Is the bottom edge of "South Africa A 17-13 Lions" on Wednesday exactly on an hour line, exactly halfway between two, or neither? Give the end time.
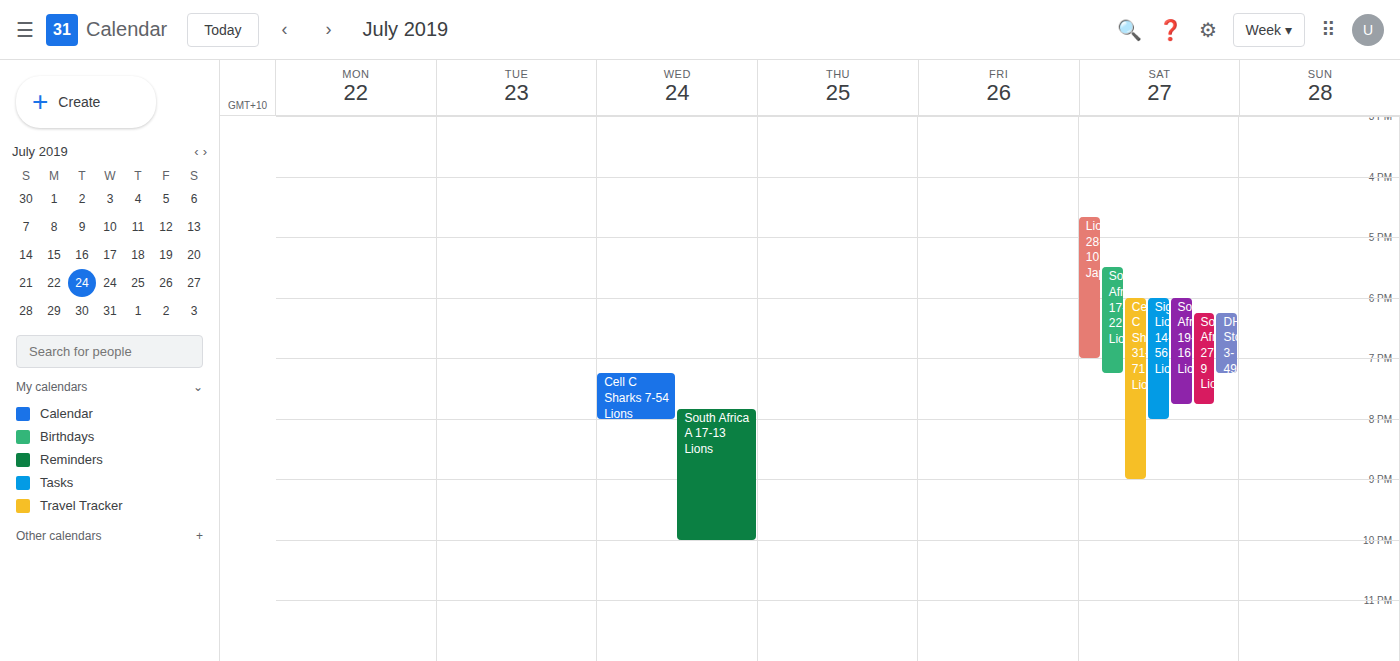
10:00 PM -- exactly on the 10 PM line.